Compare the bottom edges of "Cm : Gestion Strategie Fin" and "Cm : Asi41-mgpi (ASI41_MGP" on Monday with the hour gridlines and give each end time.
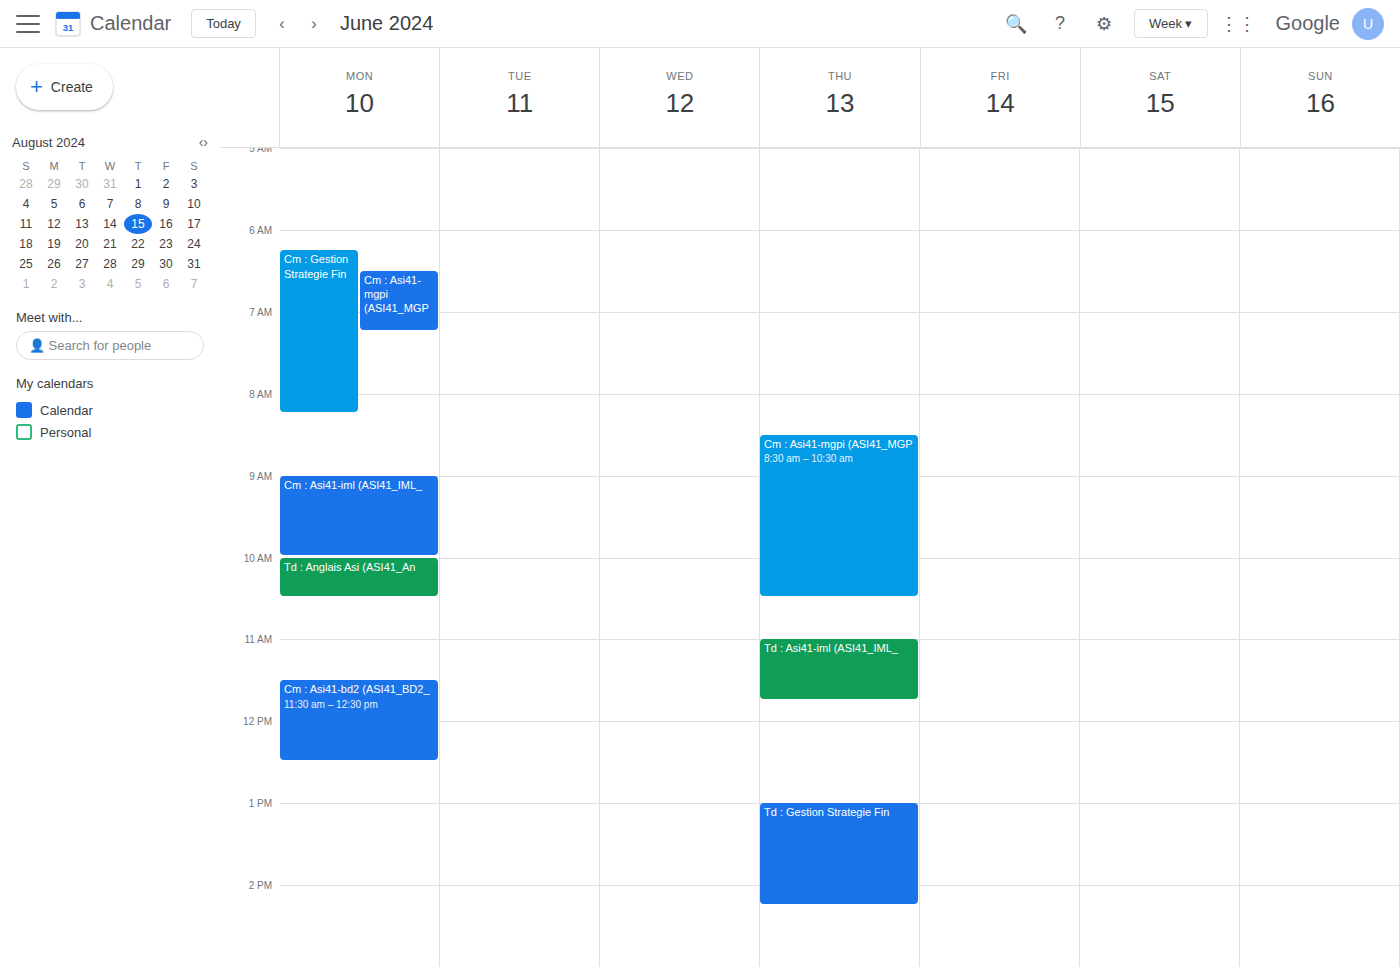
"Cm : Gestion Strategie Fin": 8:15 AM, neither: a quarter of the way from the 8 AM line to the 9 AM line. "Cm : Asi41-mgpi (ASI41_MGP": 7:15 AM, neither: a quarter of the way from the 7 AM line to the 8 AM line.